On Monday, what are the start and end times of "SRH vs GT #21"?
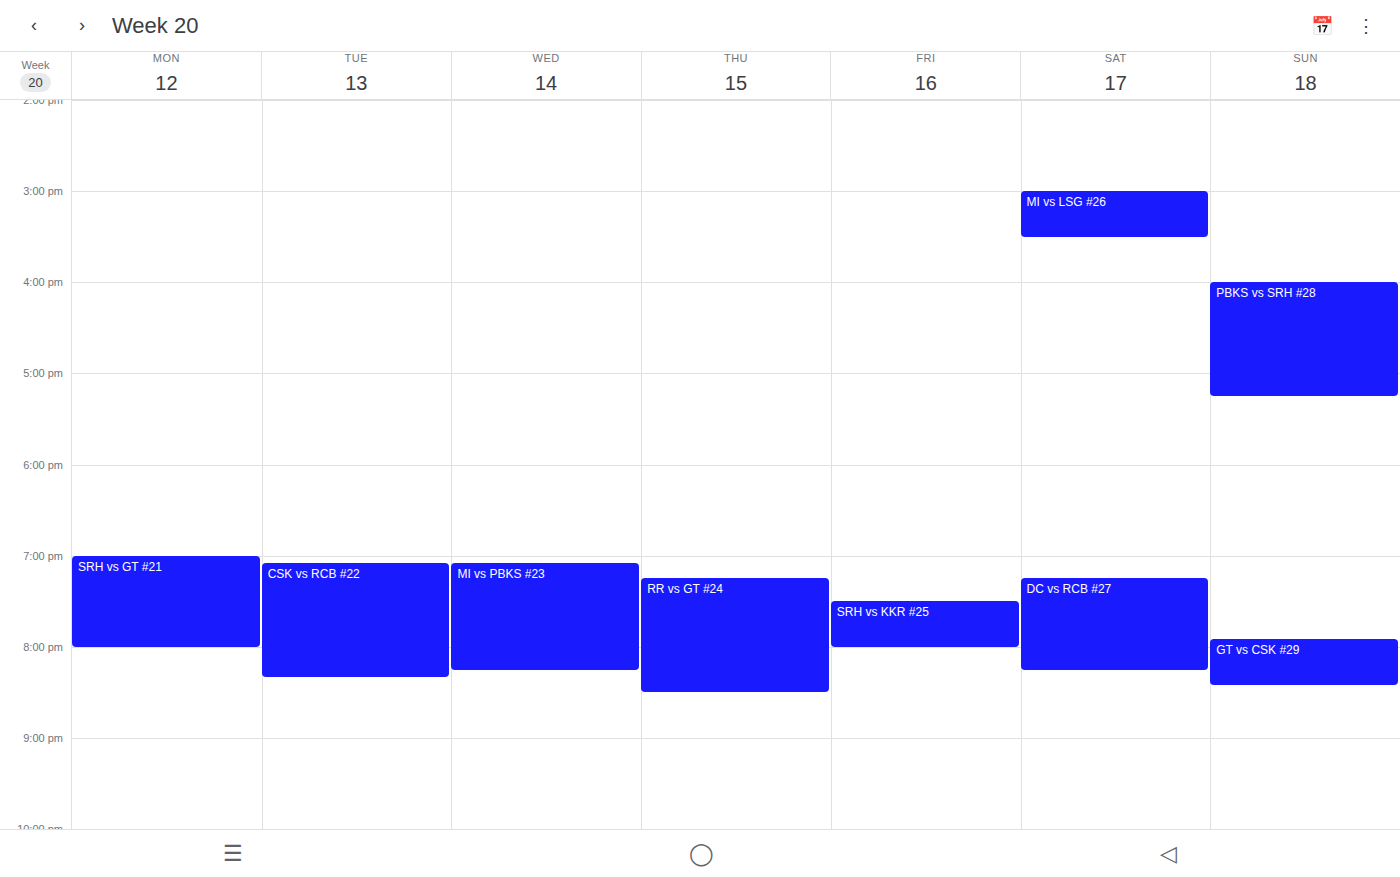
7:00 PM to 8:00 PM